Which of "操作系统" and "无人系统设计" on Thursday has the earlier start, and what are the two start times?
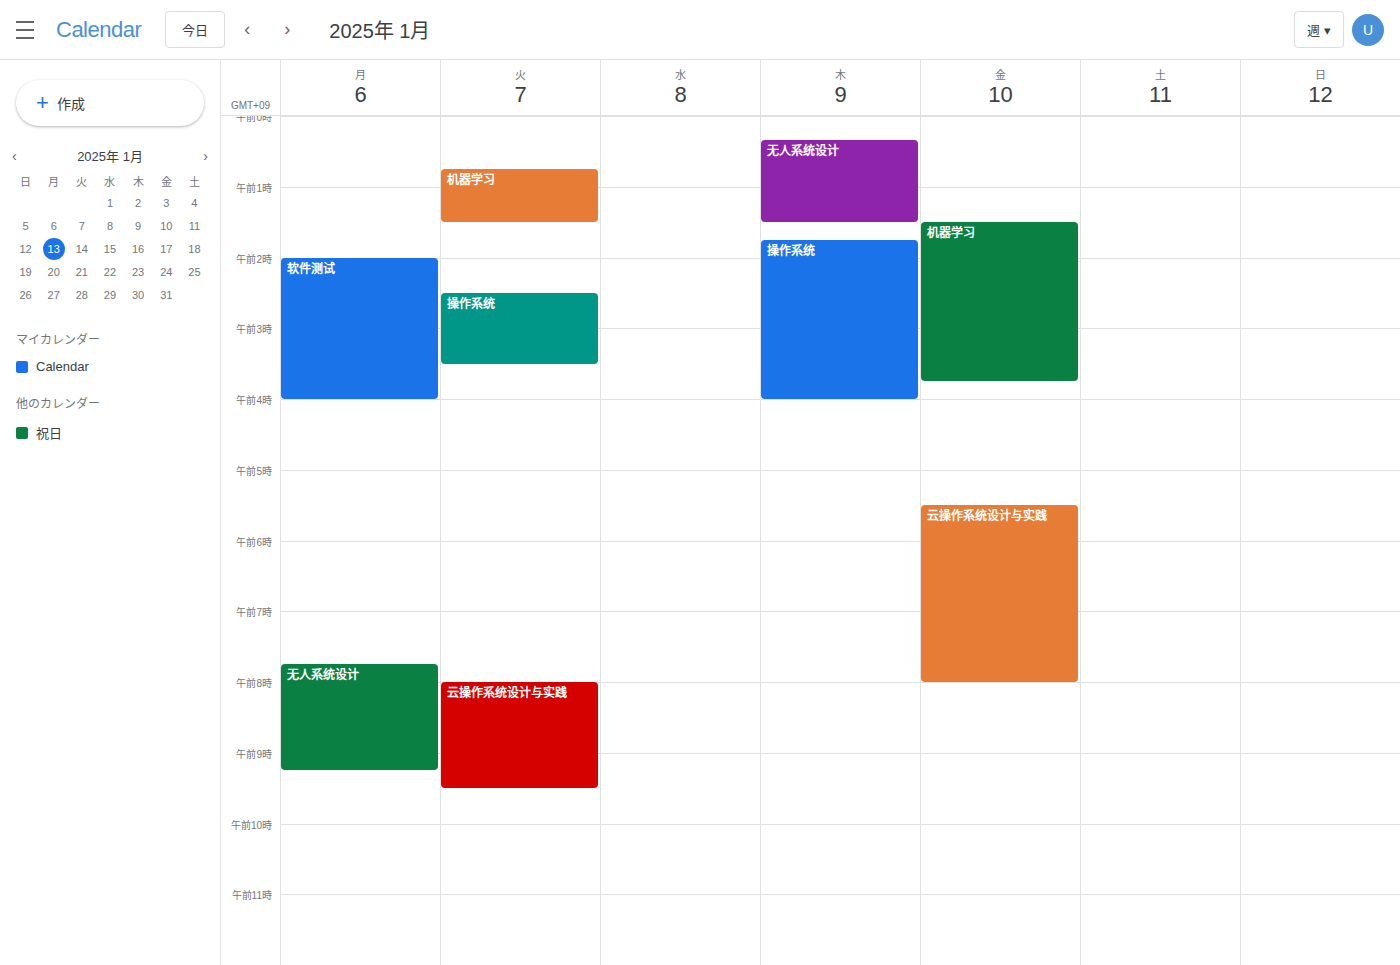
"无人系统设计" 12:20 AM; "操作系统" 1:45 AM.